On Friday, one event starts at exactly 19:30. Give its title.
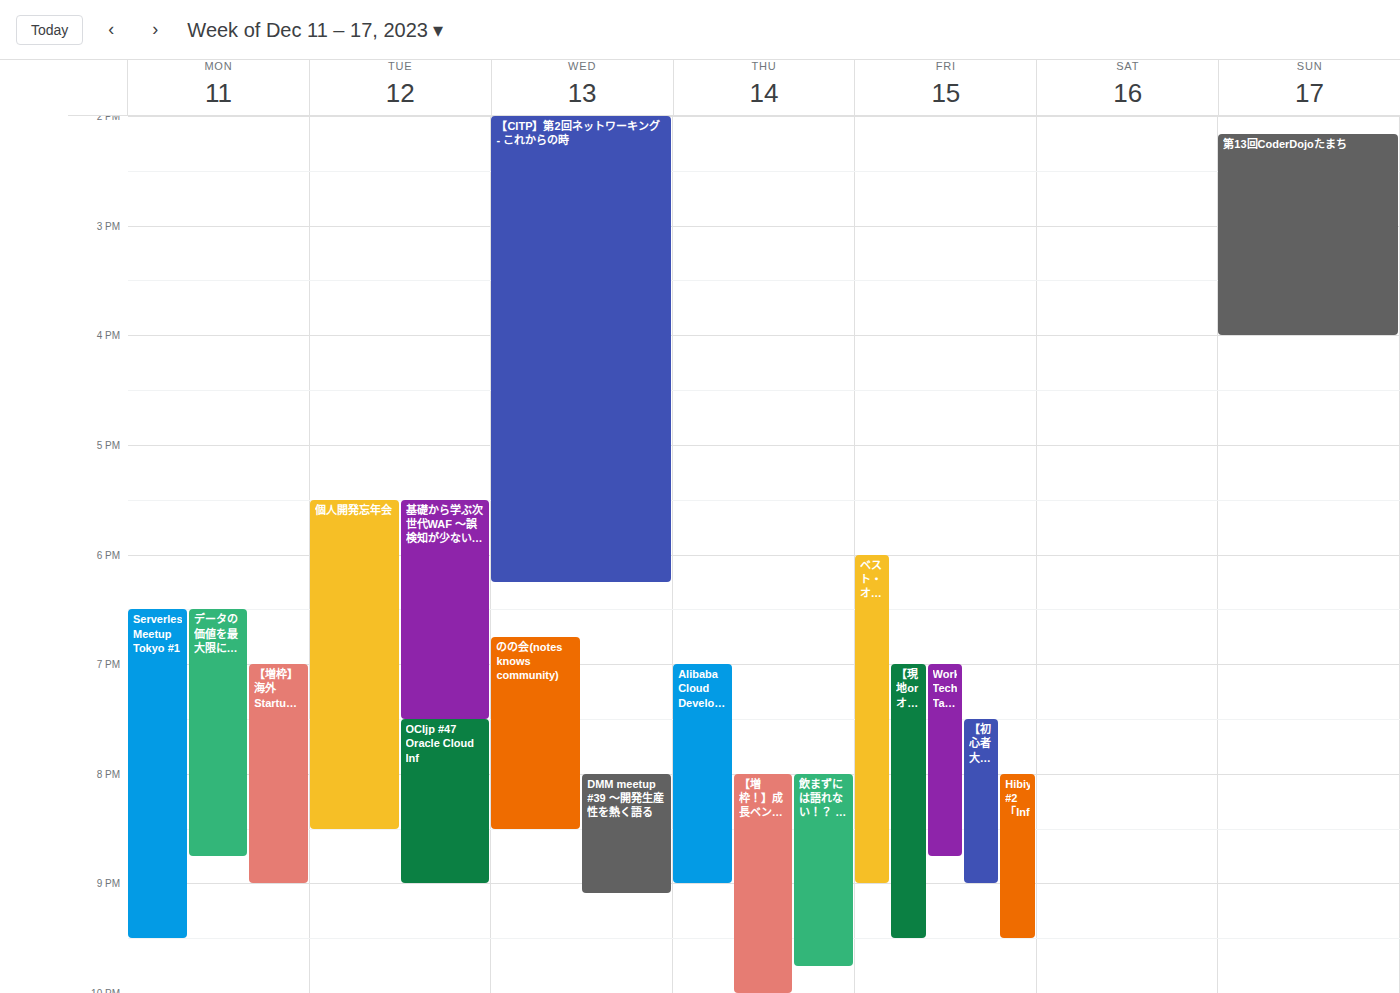
"【初心者大歓迎】WebRTC Meetup Toky"